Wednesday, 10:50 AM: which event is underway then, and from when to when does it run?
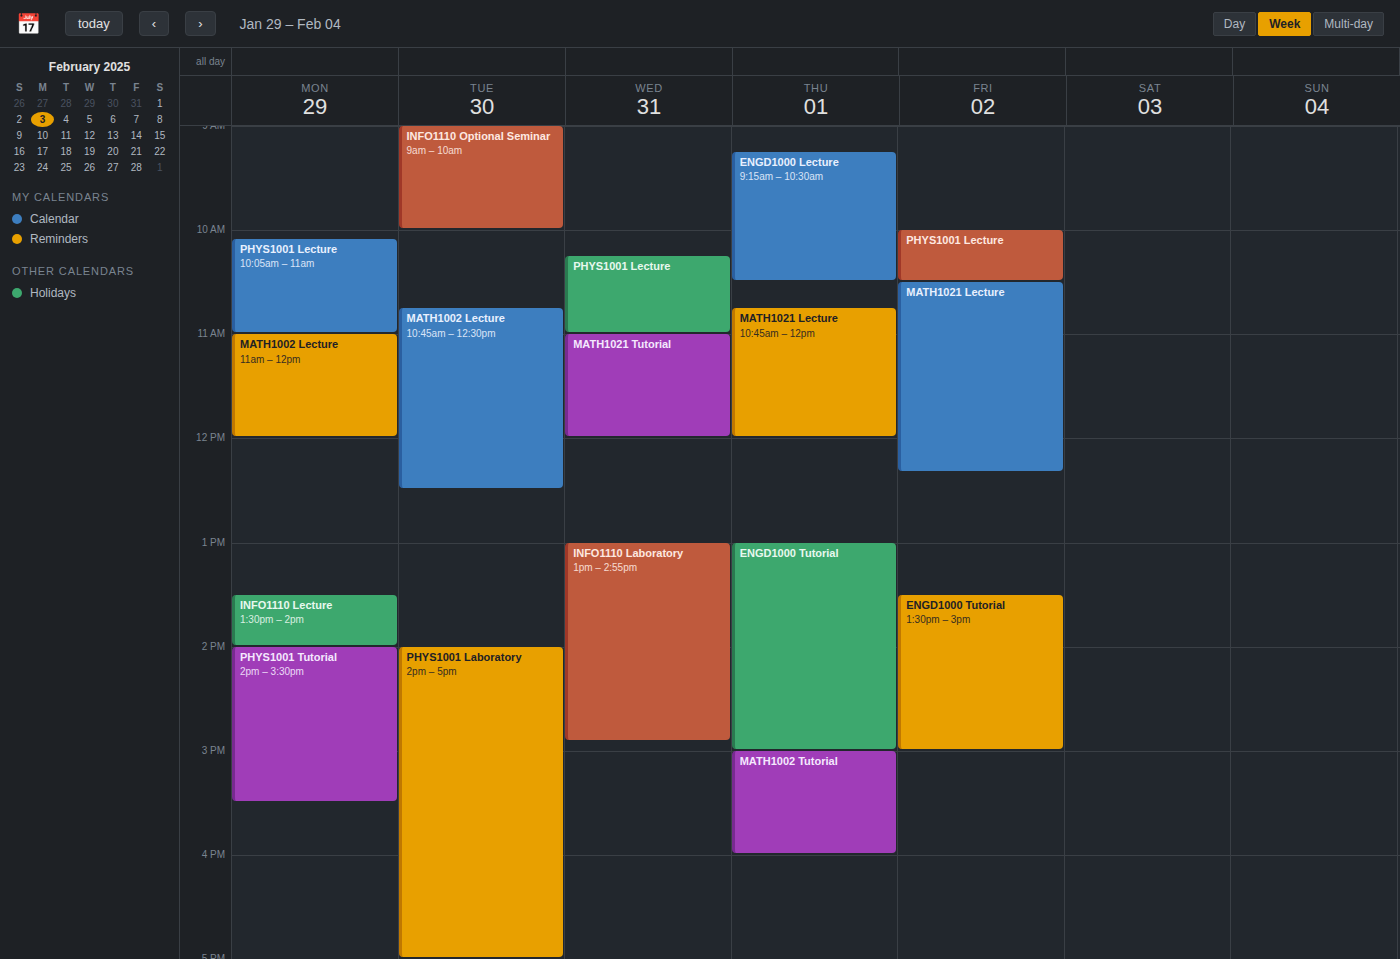
"PHYS1001 Lecture", 10:15 AM to 11:00 AM